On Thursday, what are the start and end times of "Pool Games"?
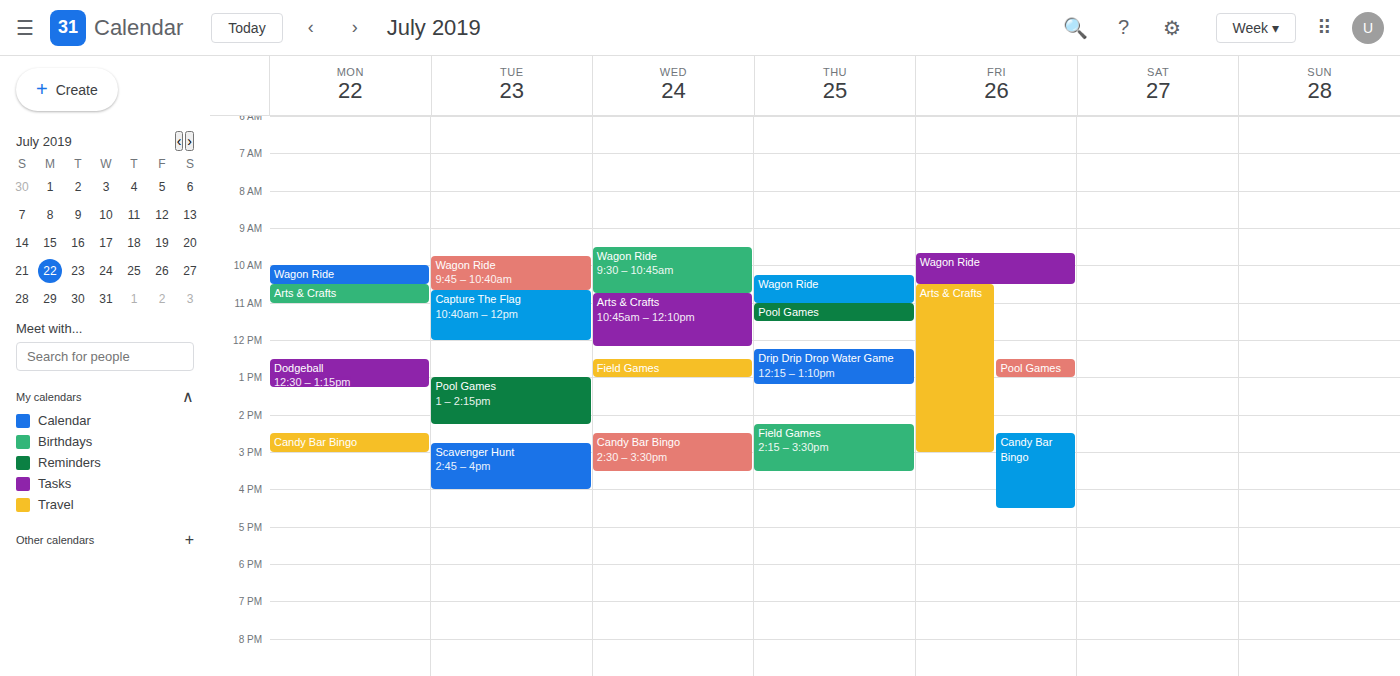
11:00 AM to 11:30 AM